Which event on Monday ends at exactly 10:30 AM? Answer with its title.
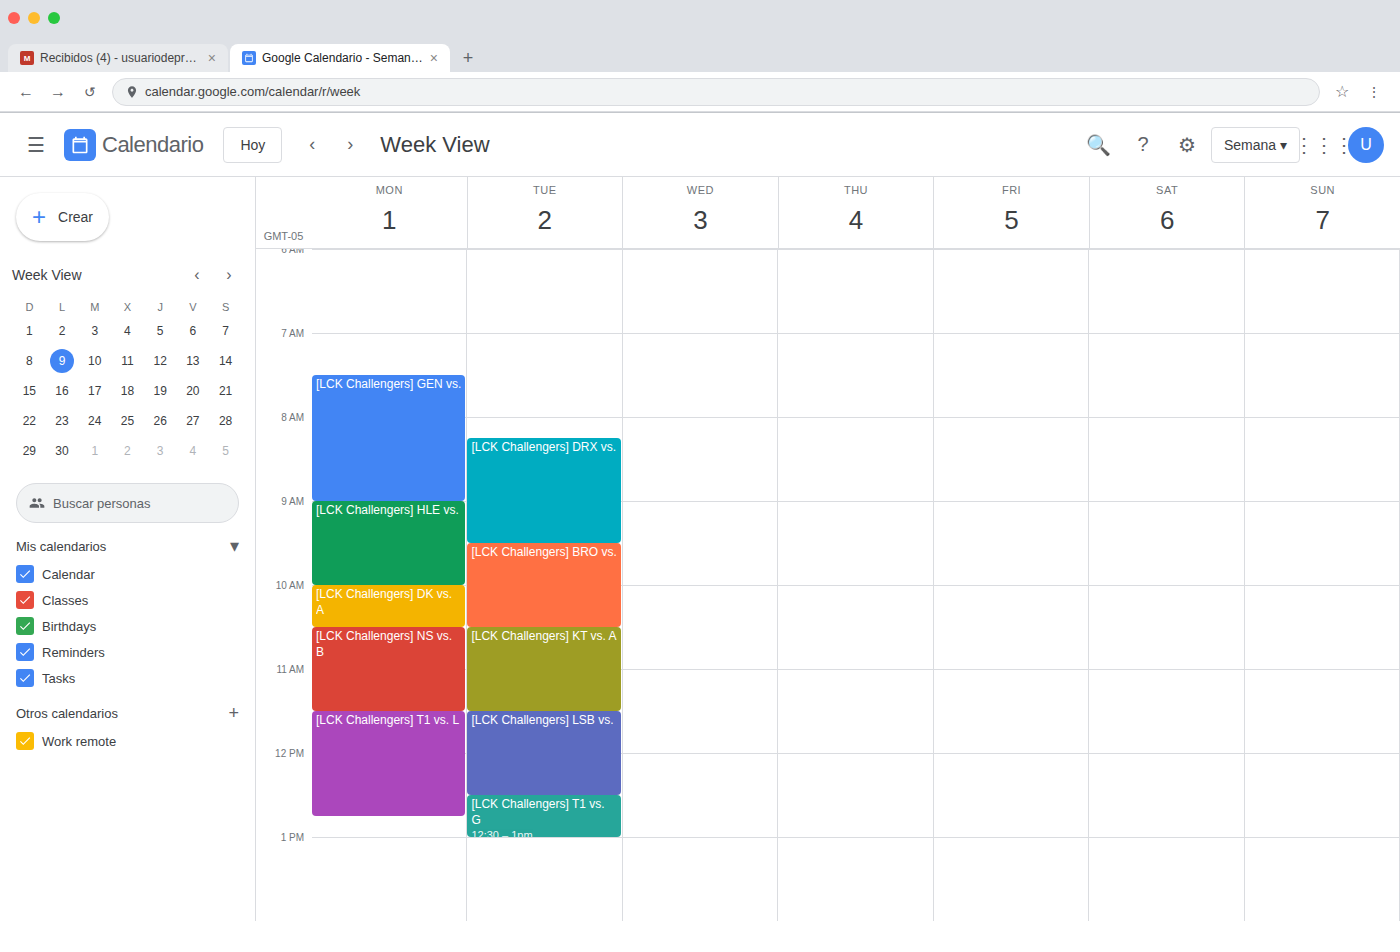
"[LCK Challengers] DK vs. A"